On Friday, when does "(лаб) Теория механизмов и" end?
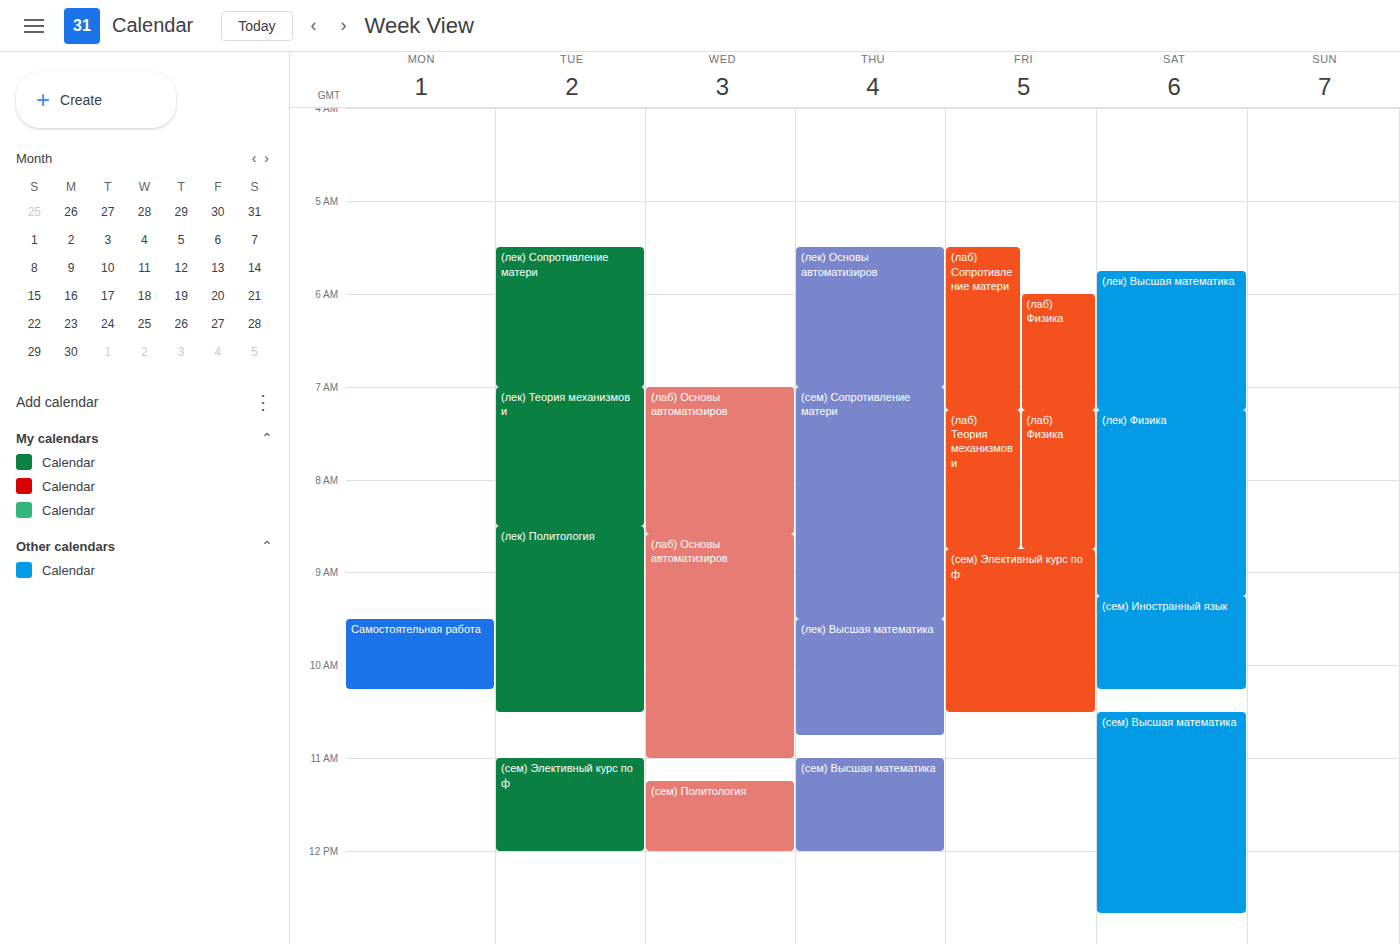
8:45 AM